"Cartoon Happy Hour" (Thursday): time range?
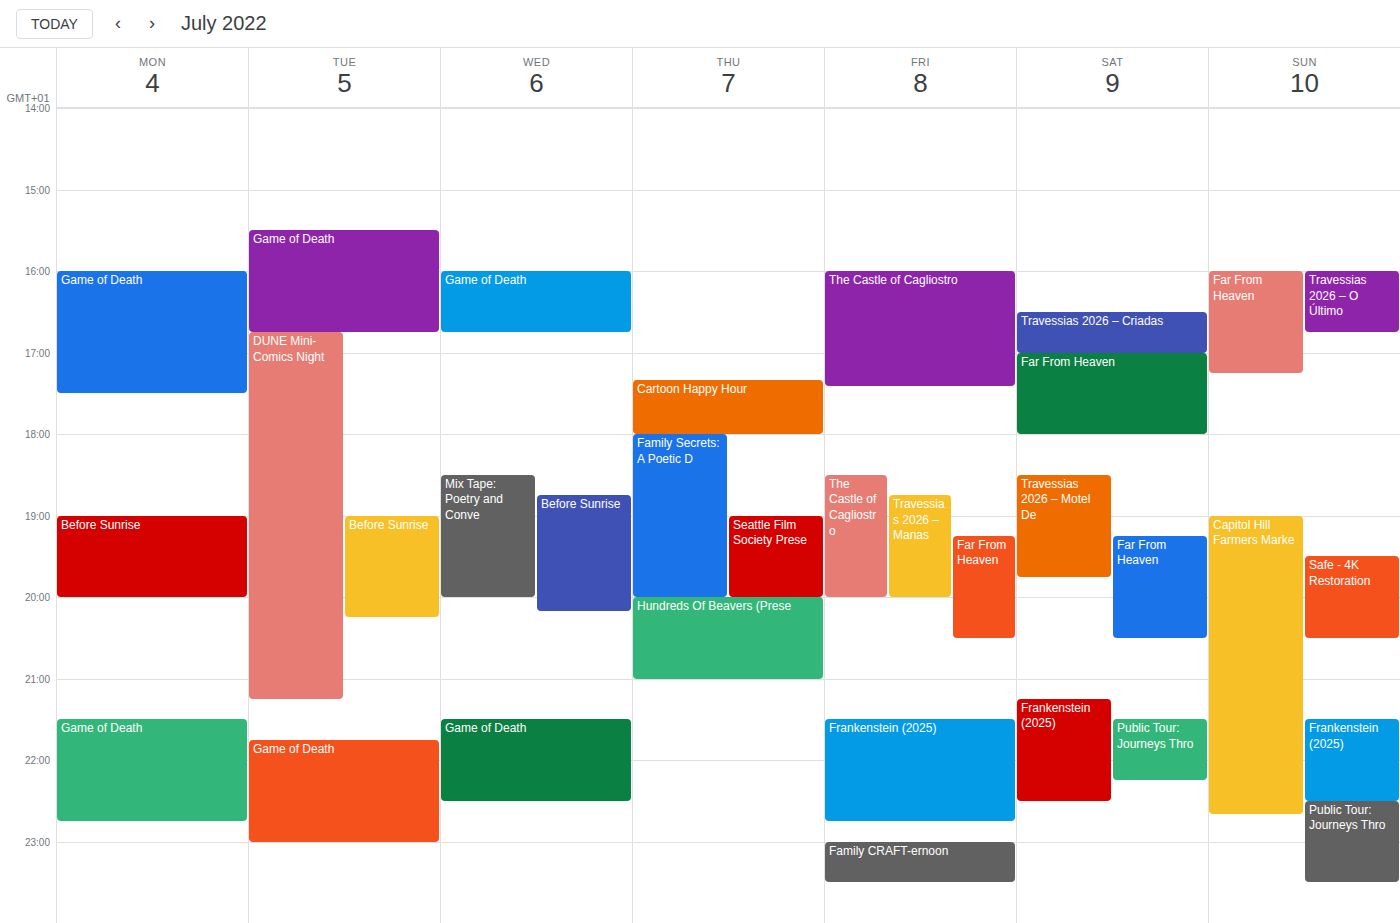
17:20 to 18:00